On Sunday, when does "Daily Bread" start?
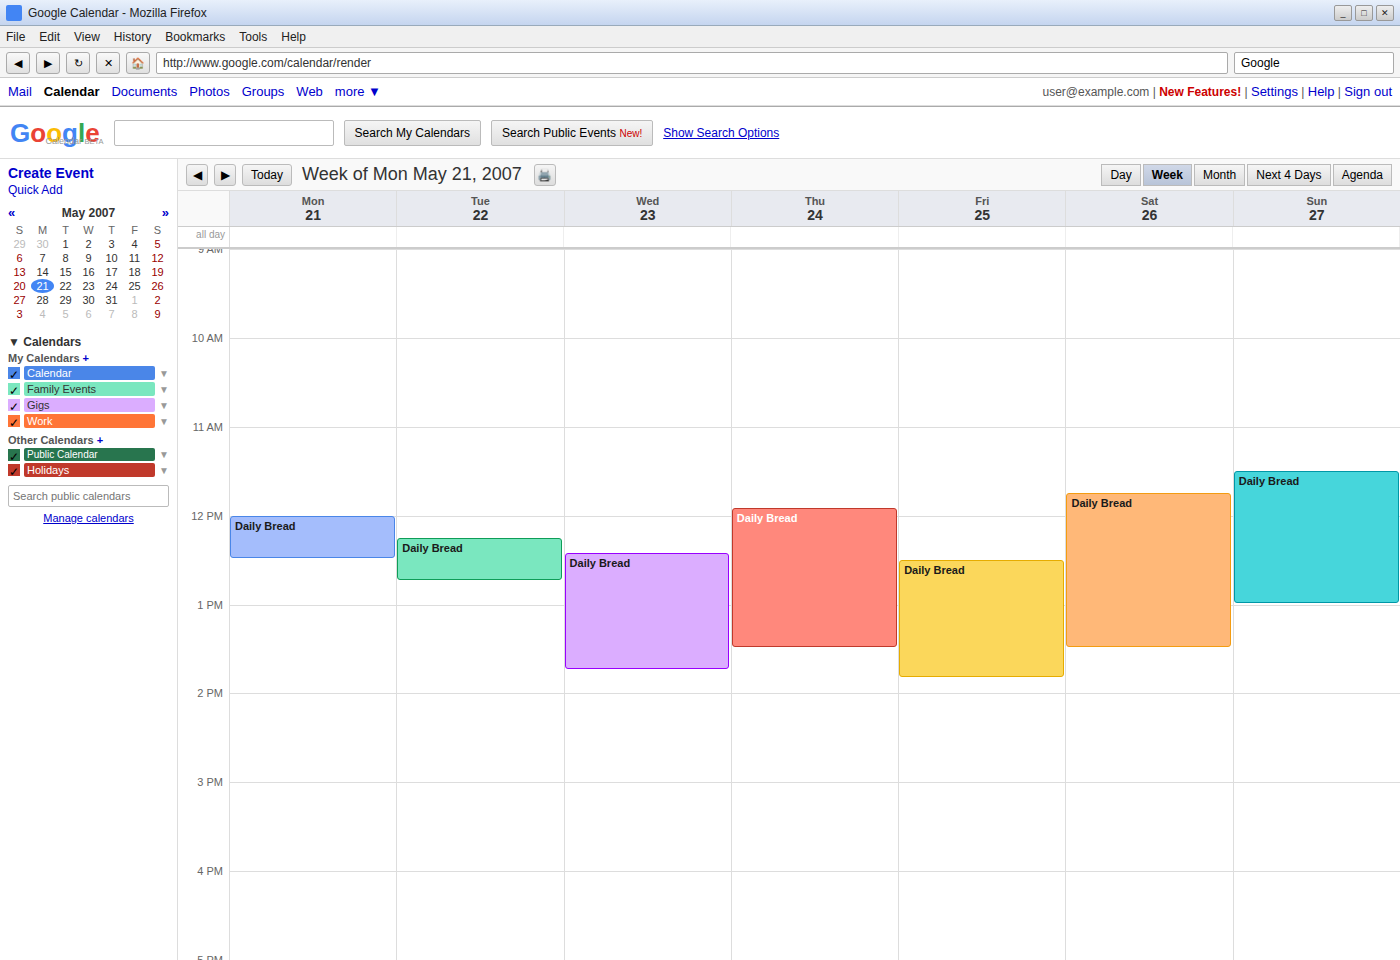
11:30 AM